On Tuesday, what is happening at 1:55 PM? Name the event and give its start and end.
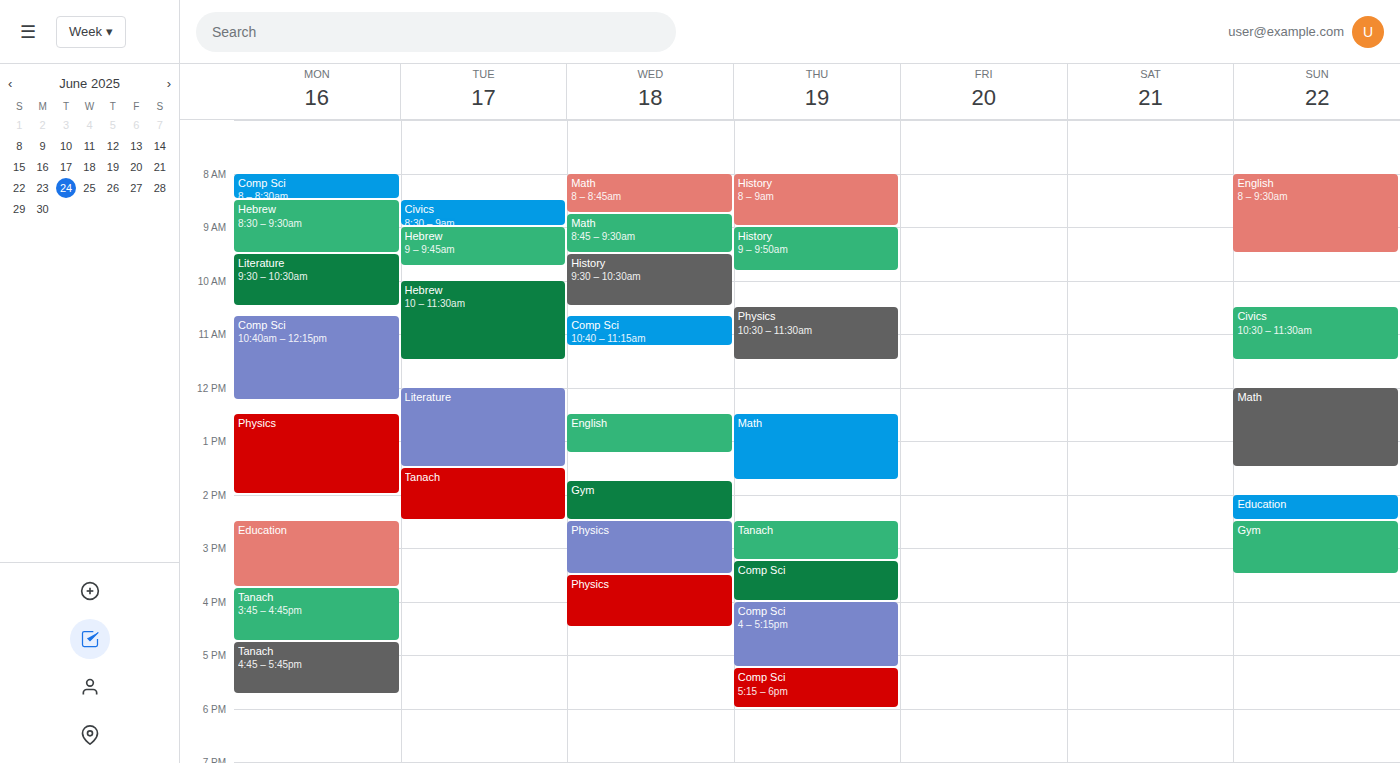
"Tanach", 1:30 PM to 2:30 PM